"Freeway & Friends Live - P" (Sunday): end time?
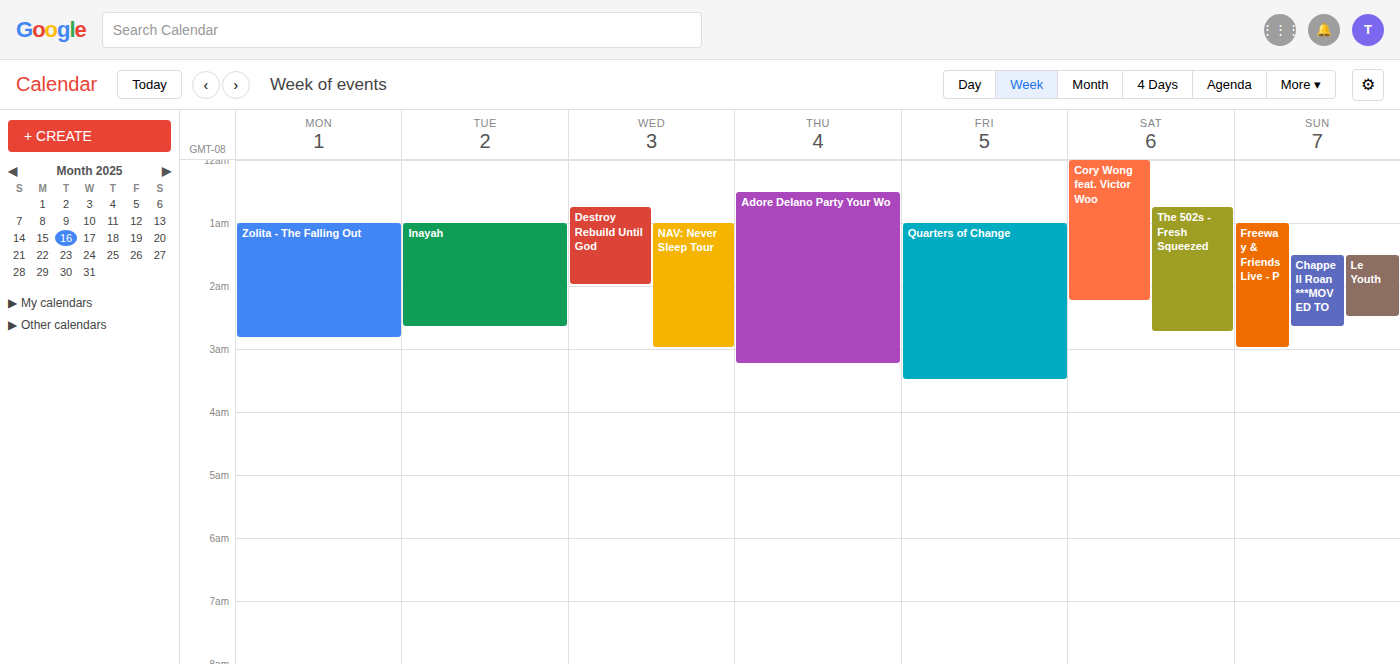
3:00 AM